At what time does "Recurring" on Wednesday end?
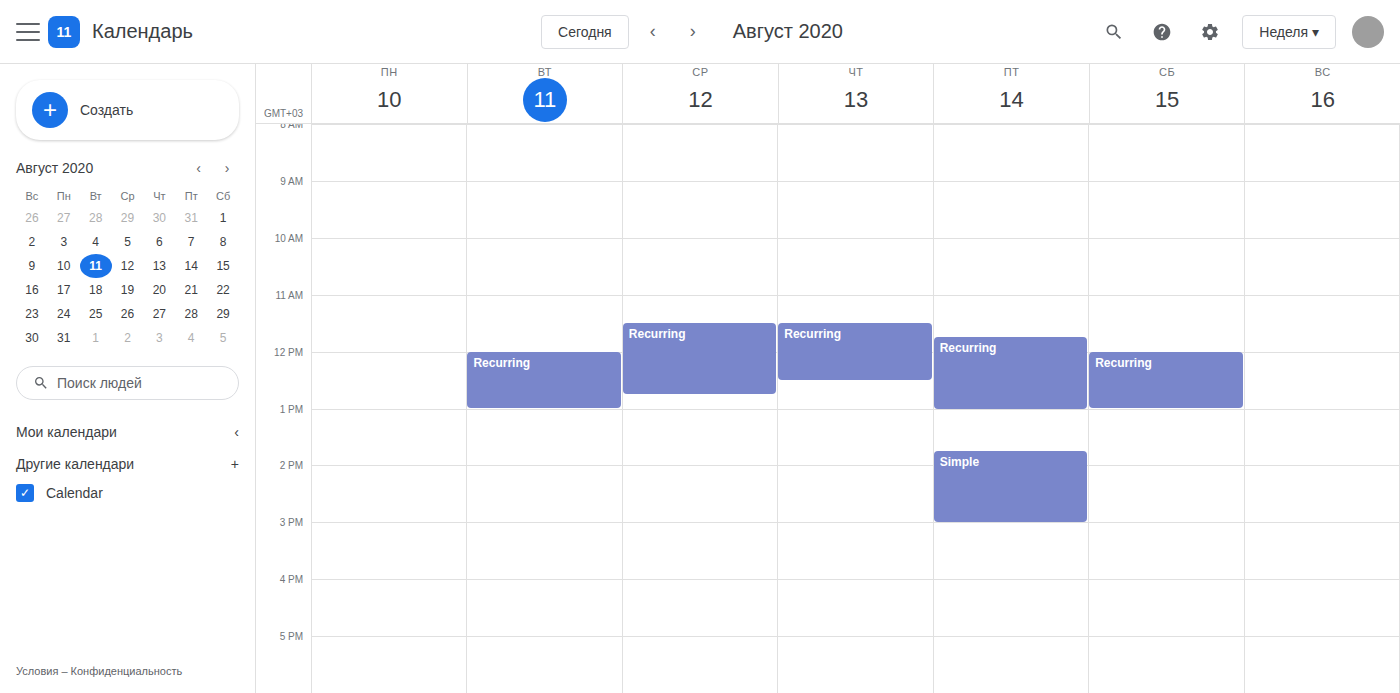
12:45 PM